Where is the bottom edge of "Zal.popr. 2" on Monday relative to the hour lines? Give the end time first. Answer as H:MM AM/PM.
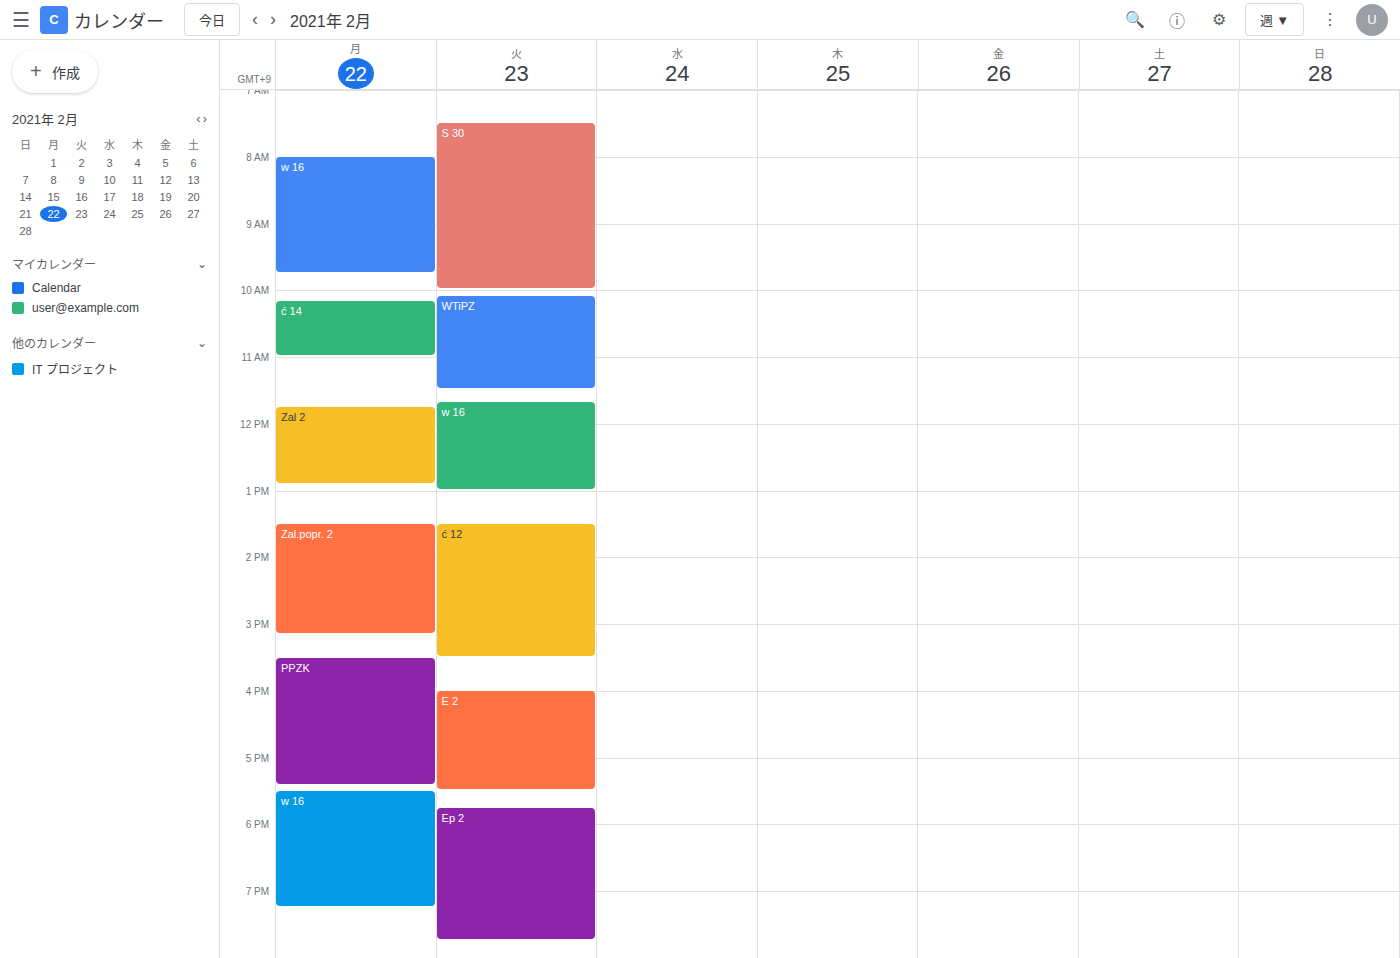
3:10 PM -- neither: 10 minutes below the 3 PM line and 50 minutes above the 4 PM line.